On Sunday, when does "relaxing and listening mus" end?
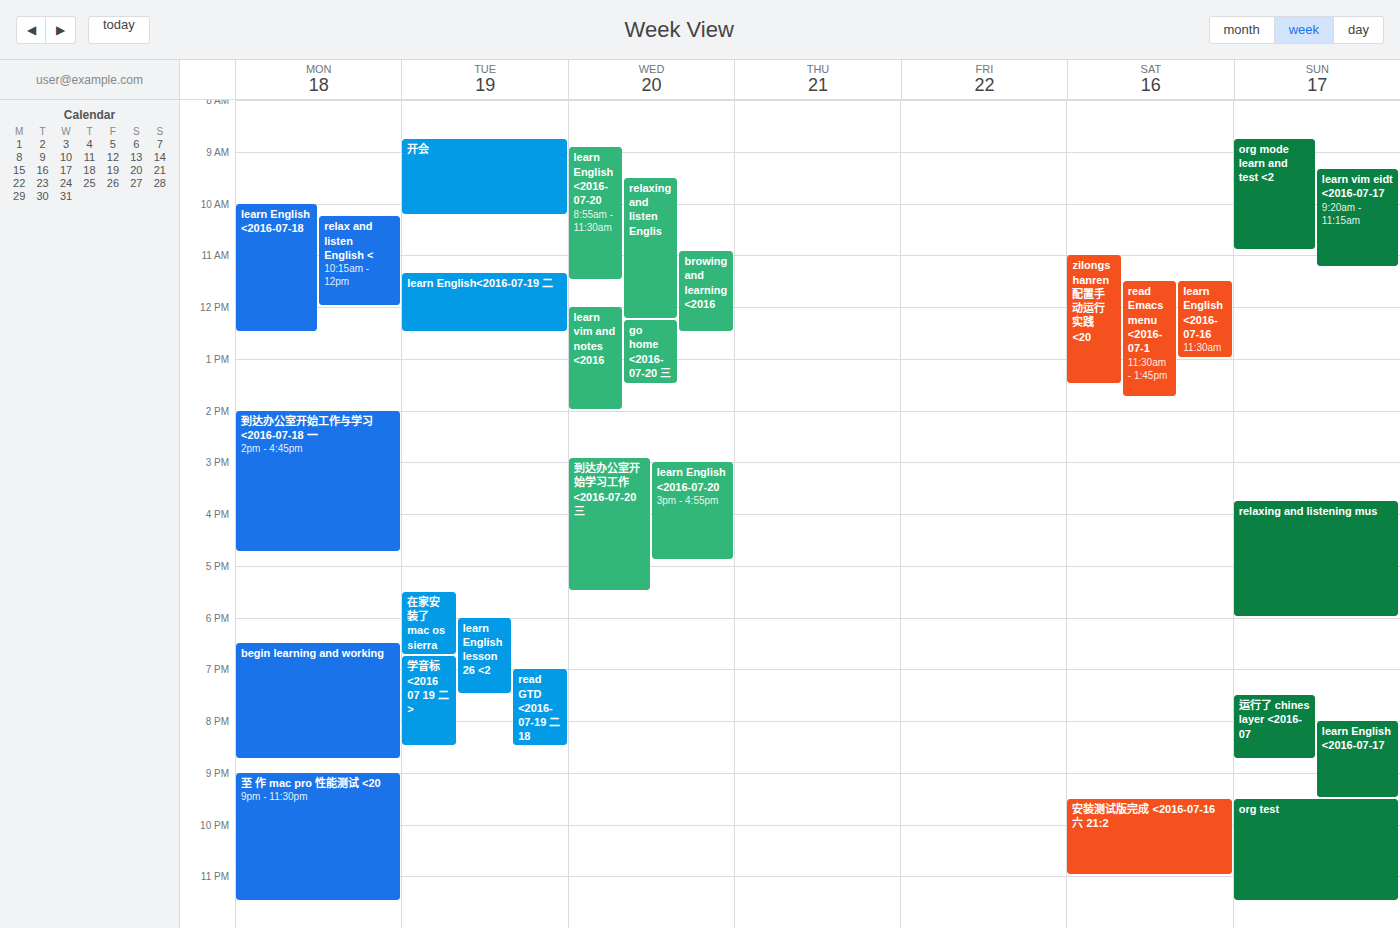
6:00 PM